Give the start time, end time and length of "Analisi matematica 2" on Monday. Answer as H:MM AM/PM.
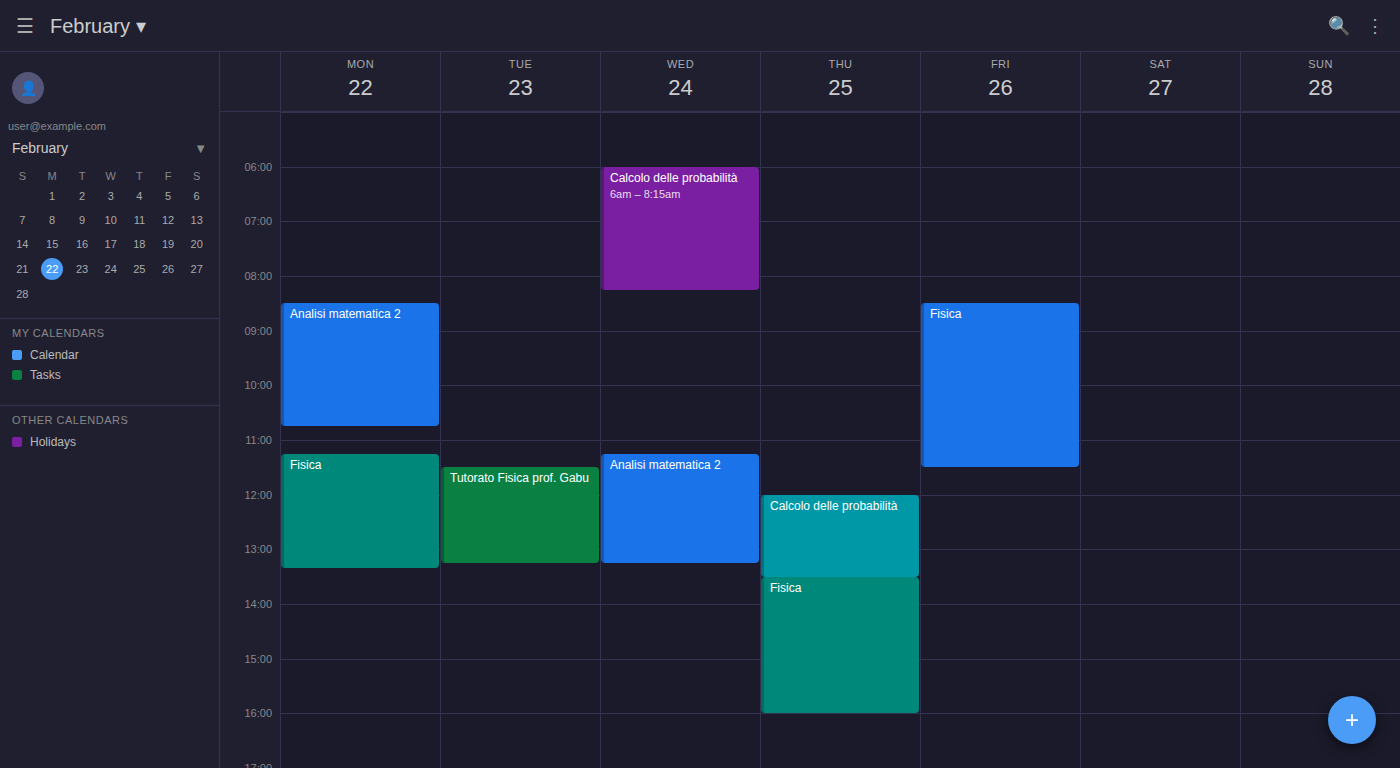
8:30 AM to 10:45 AM, 2 hours 15 minutes